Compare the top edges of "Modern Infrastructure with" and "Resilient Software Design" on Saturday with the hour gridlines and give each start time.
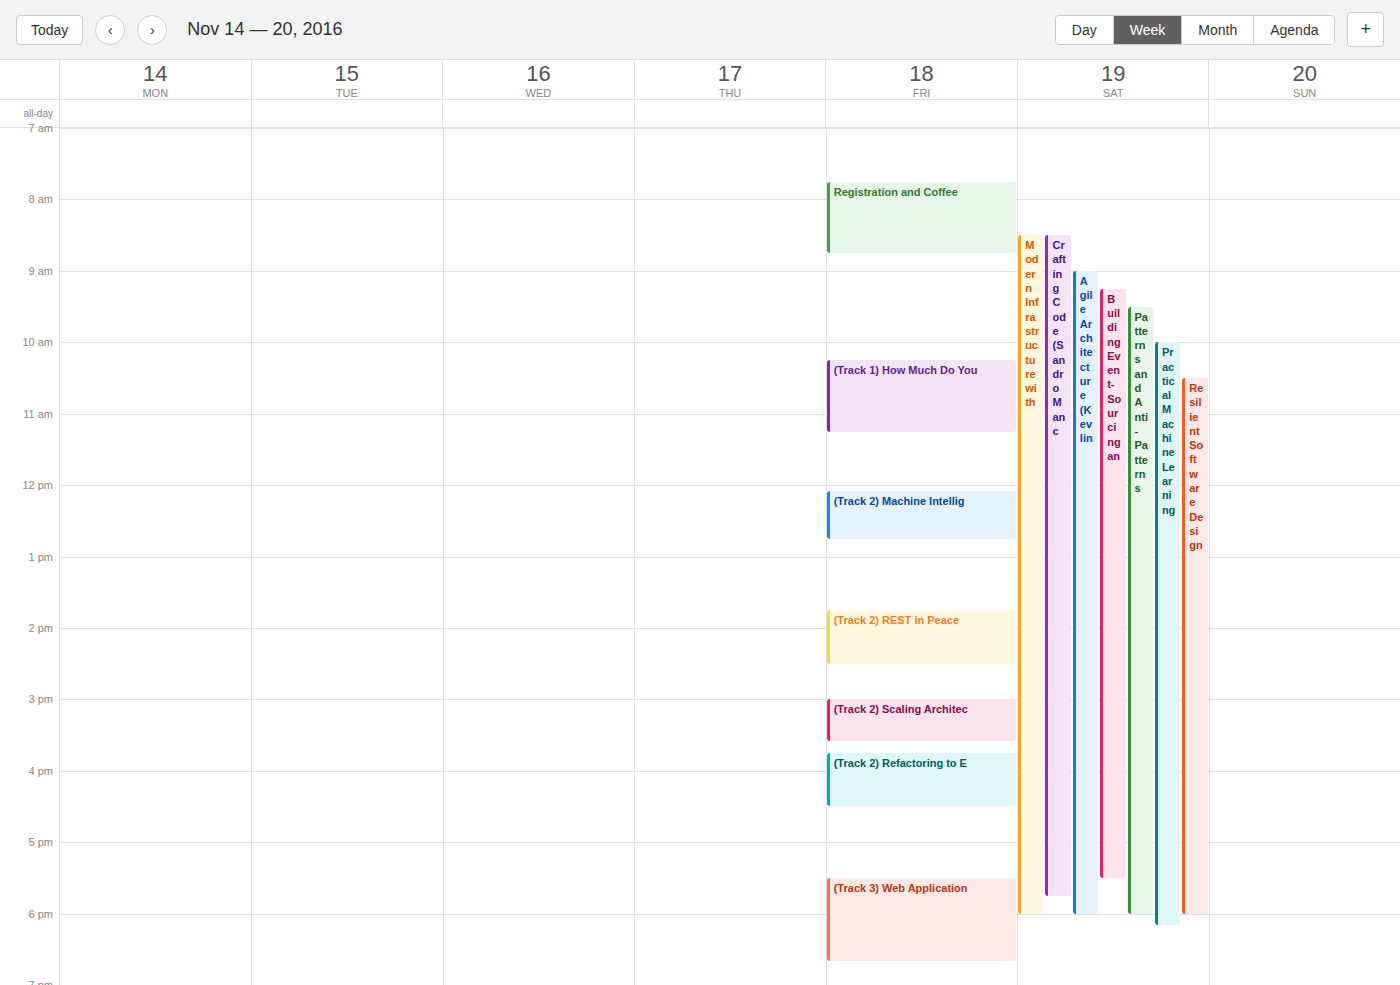
"Modern Infrastructure with": 8:30 AM, halfway between the 8 AM and 9 AM lines. "Resilient Software Design": 10:30 AM, halfway between the 10 AM and 11 AM lines.